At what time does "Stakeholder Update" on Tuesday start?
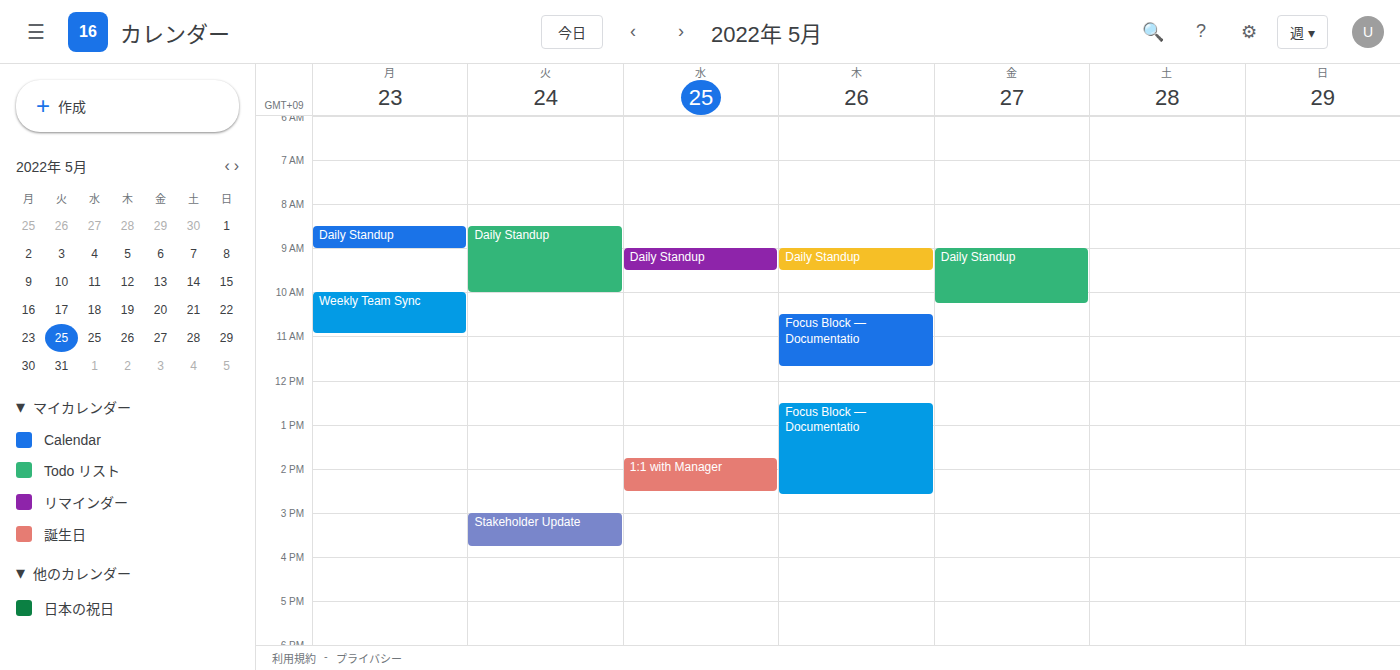
3:00 PM